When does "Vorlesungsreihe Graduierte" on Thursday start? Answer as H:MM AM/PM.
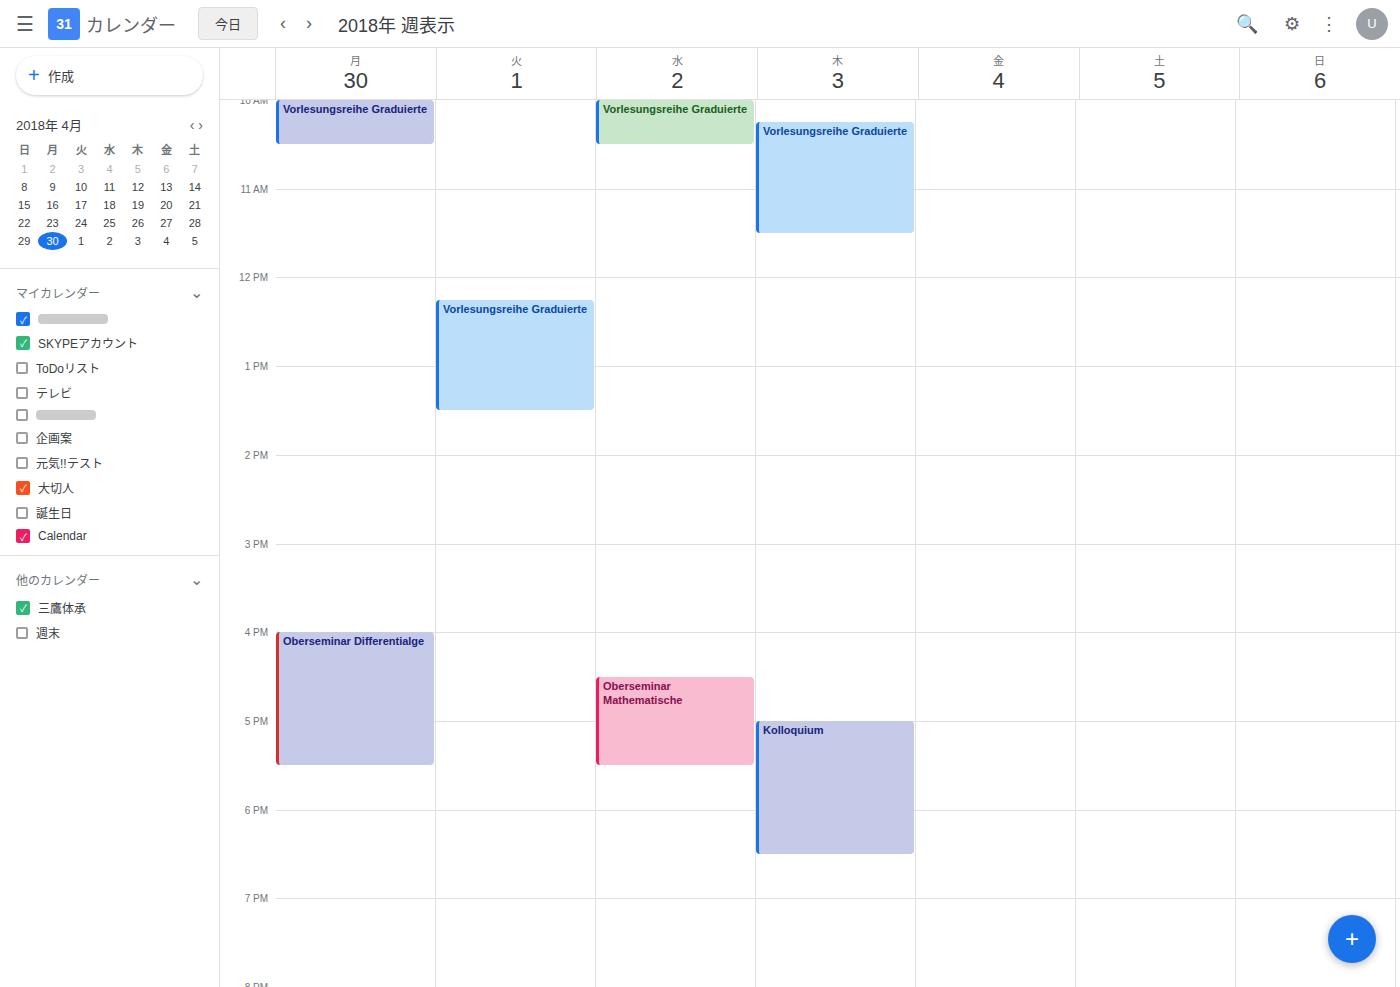
10:15 AM